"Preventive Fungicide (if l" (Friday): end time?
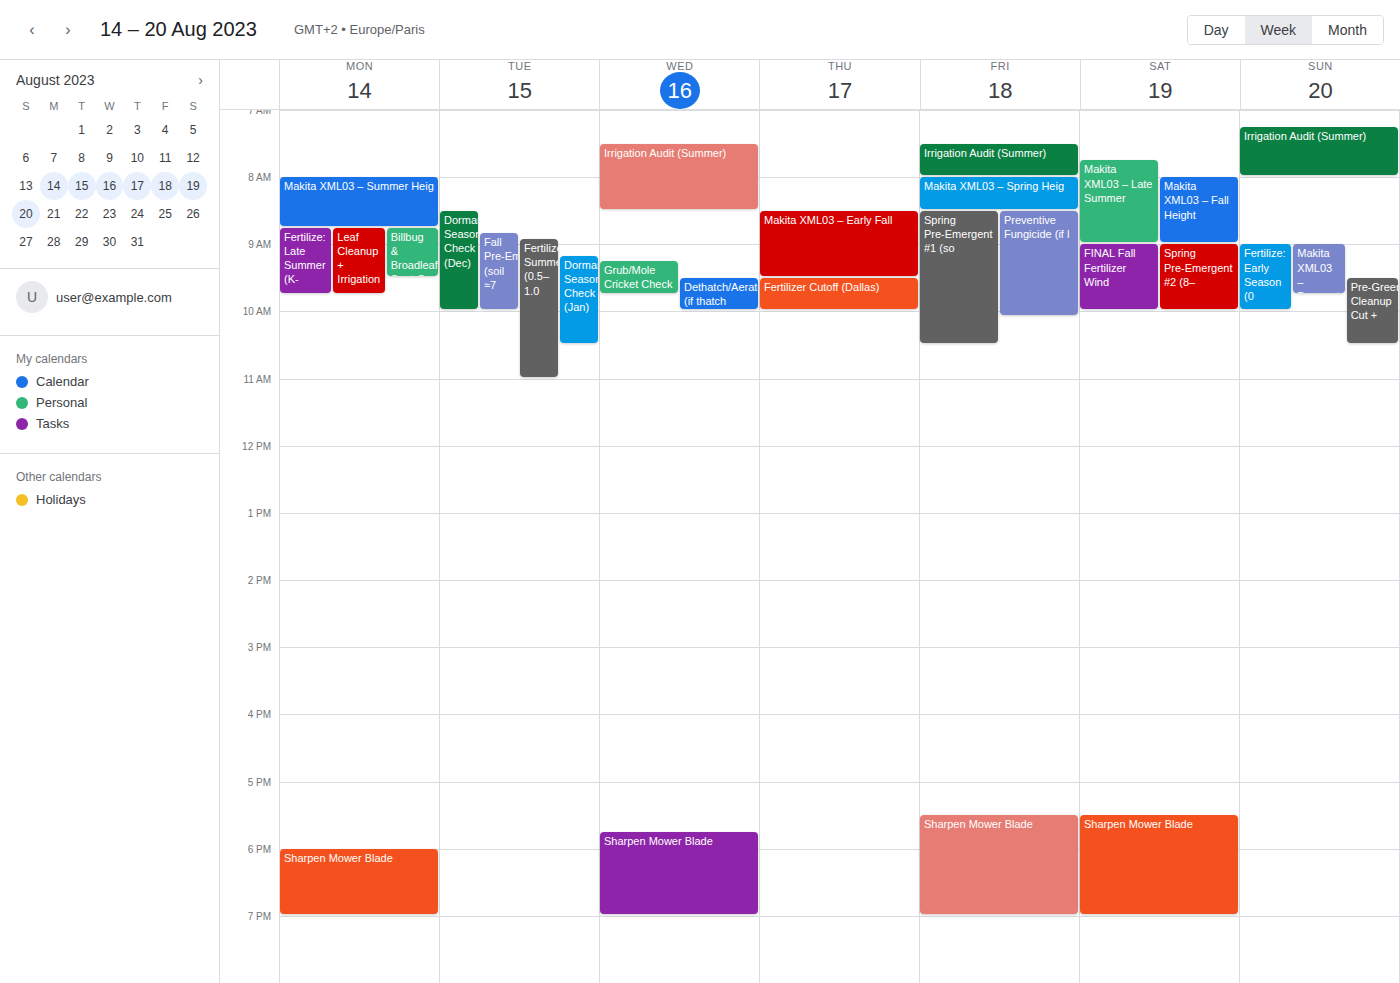
10:05 AM